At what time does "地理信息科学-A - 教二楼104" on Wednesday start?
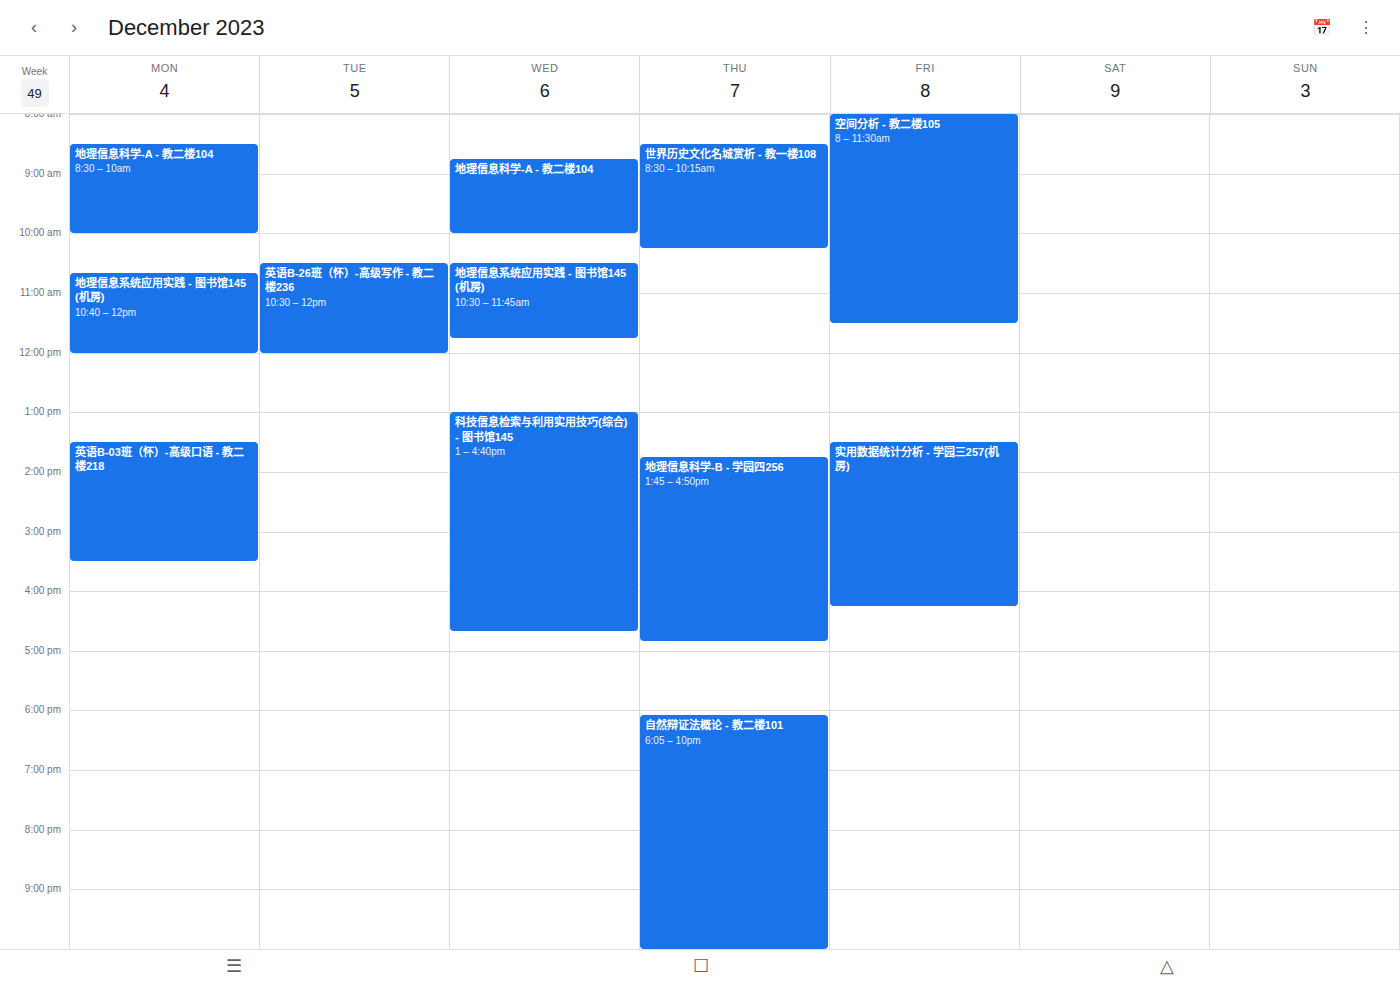
8:45 AM